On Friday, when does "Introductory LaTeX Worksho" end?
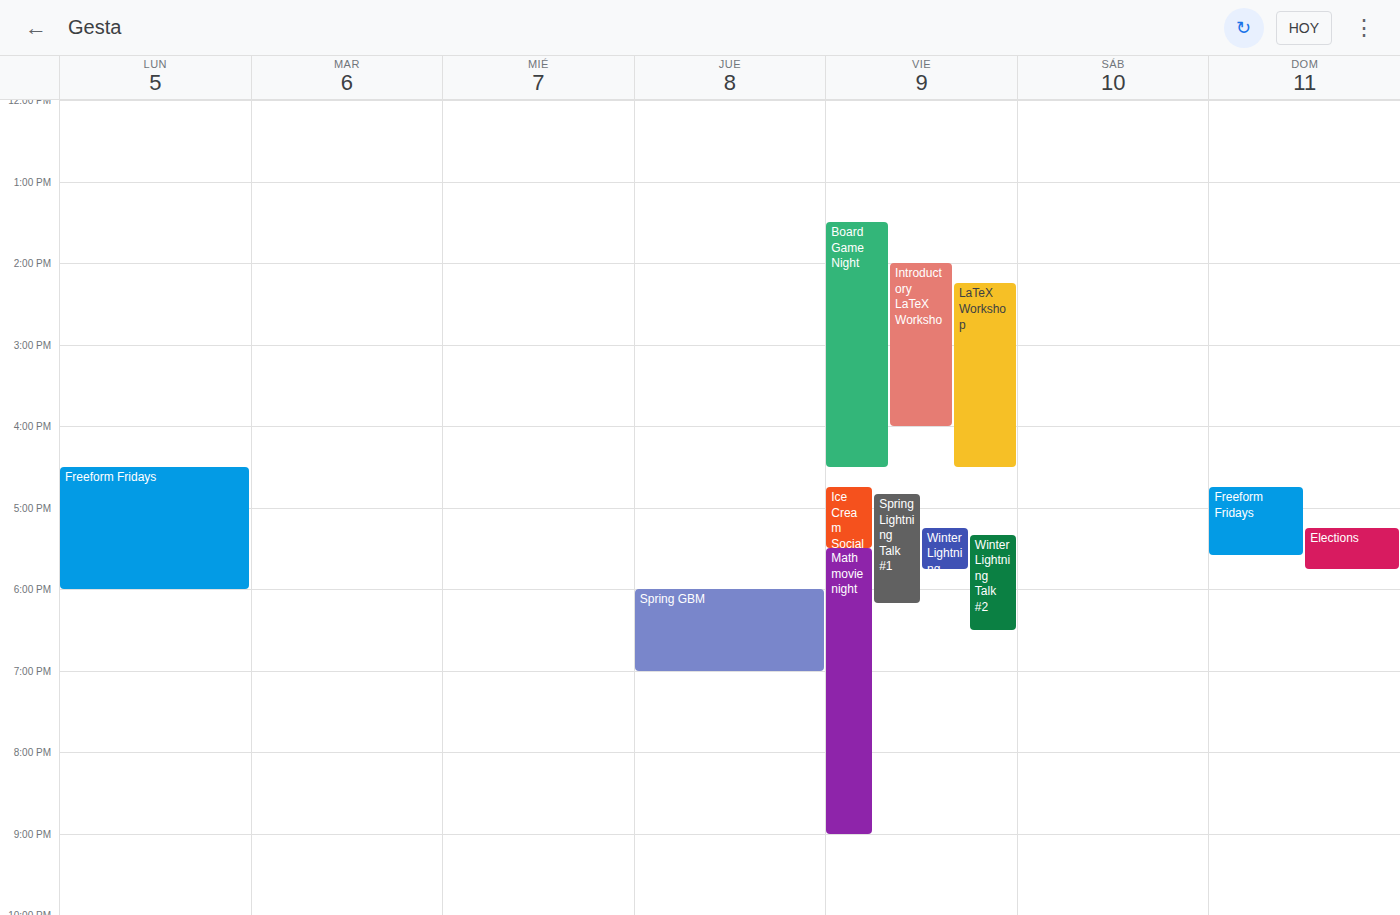
4:00 PM